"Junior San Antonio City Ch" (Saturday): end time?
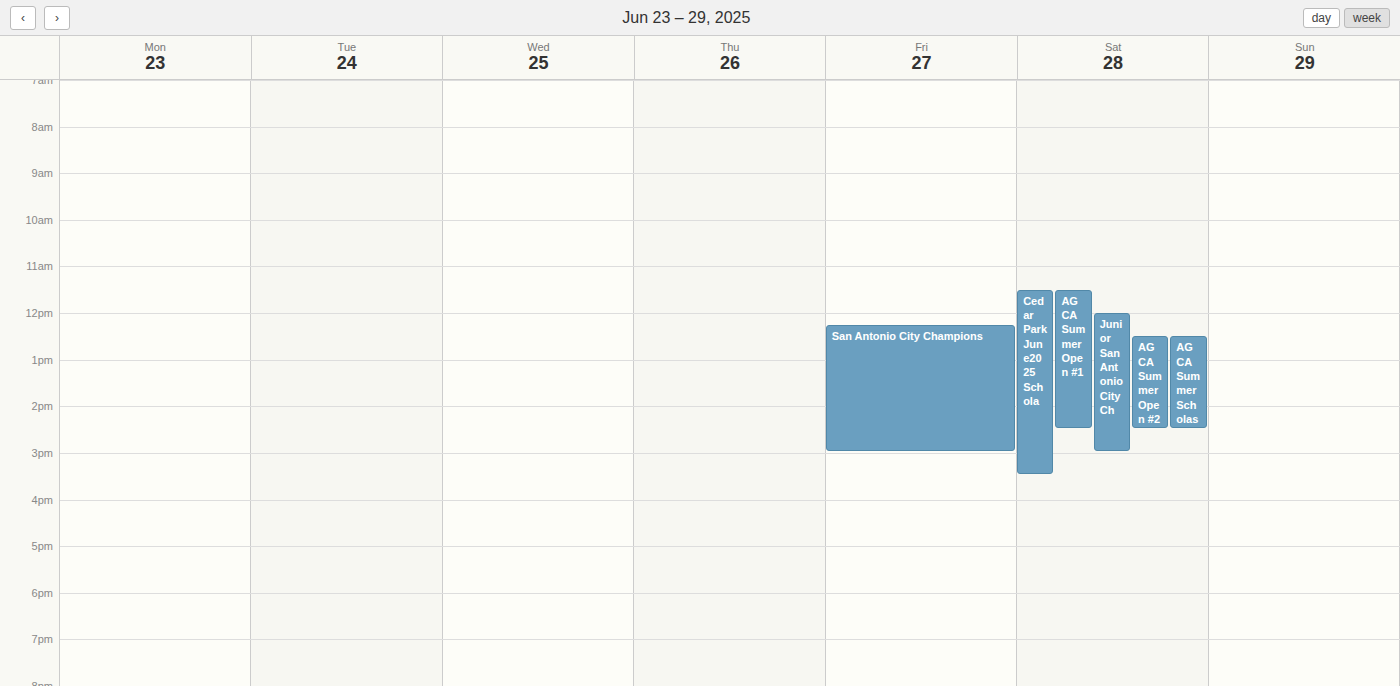
15:00